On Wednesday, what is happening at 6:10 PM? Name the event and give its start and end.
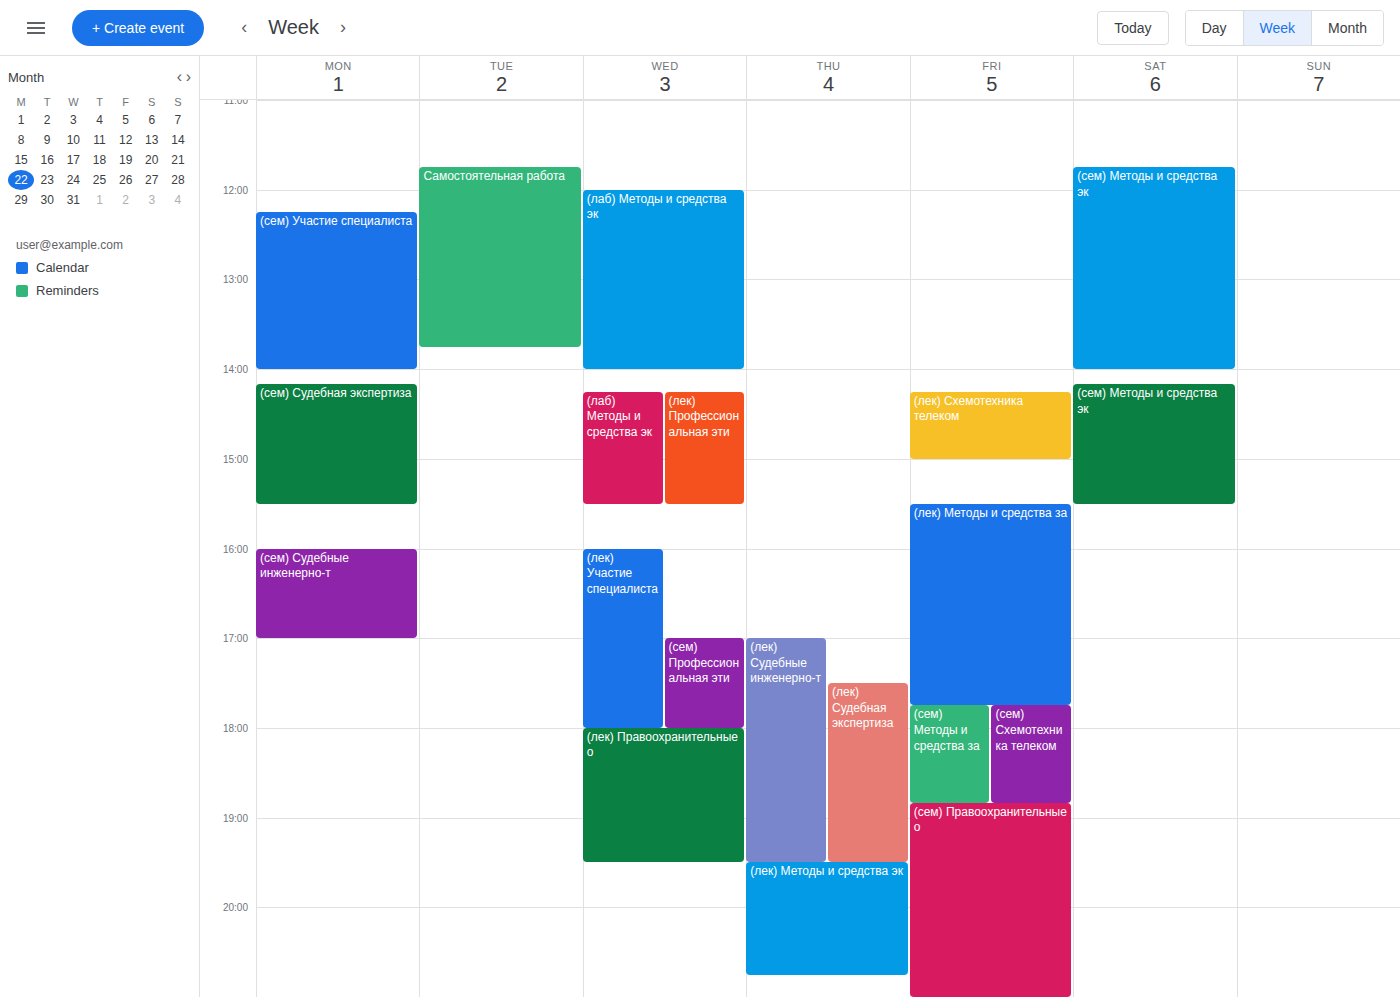
"(лек) Правоохранительные о", 6:00 PM to 7:30 PM